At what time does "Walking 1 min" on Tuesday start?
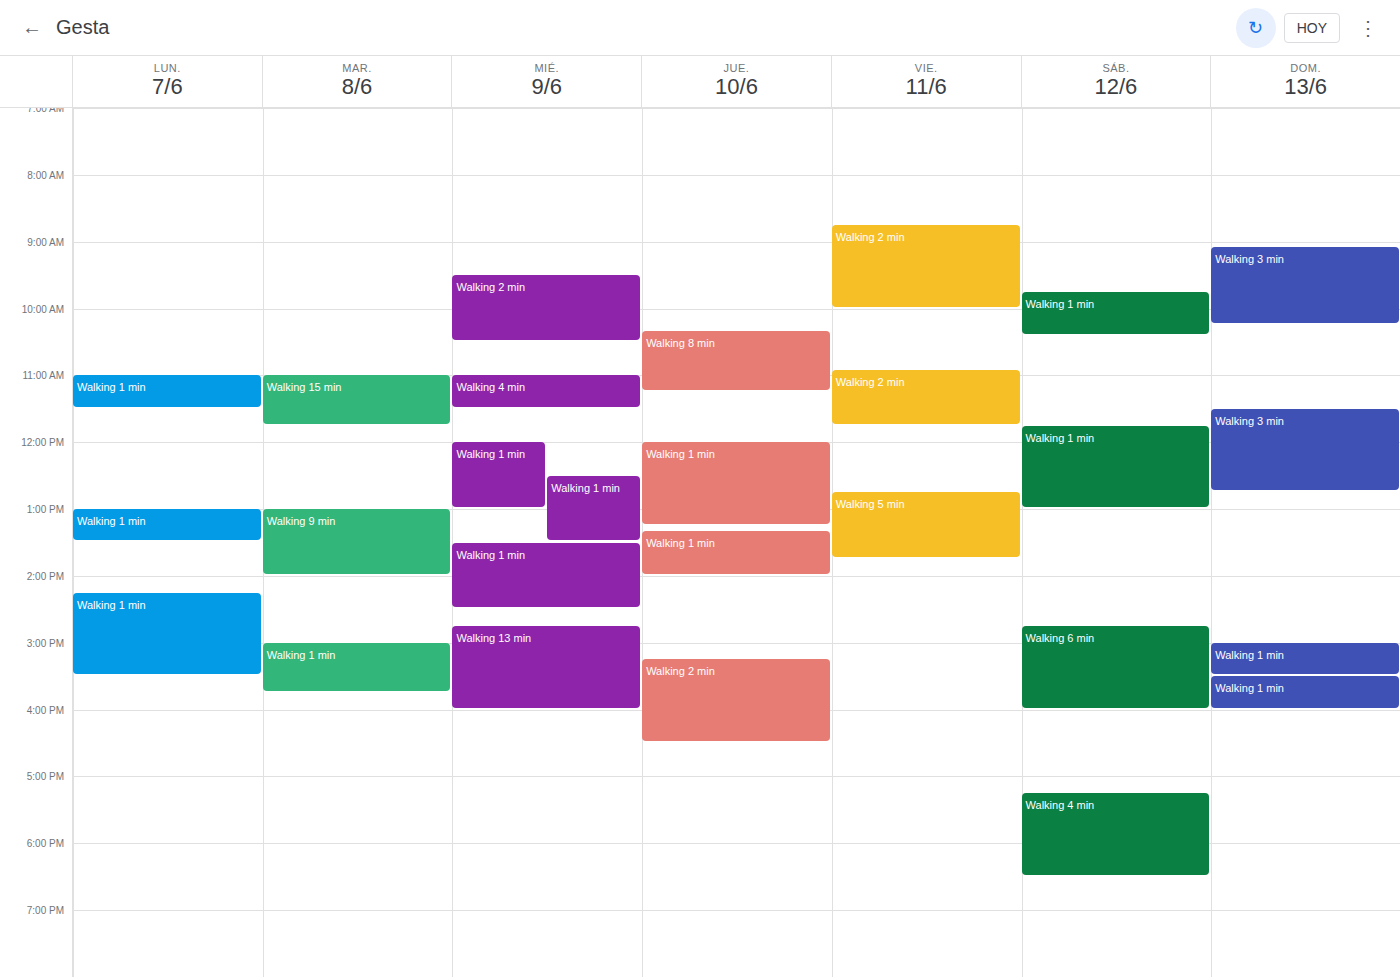
3:00 PM